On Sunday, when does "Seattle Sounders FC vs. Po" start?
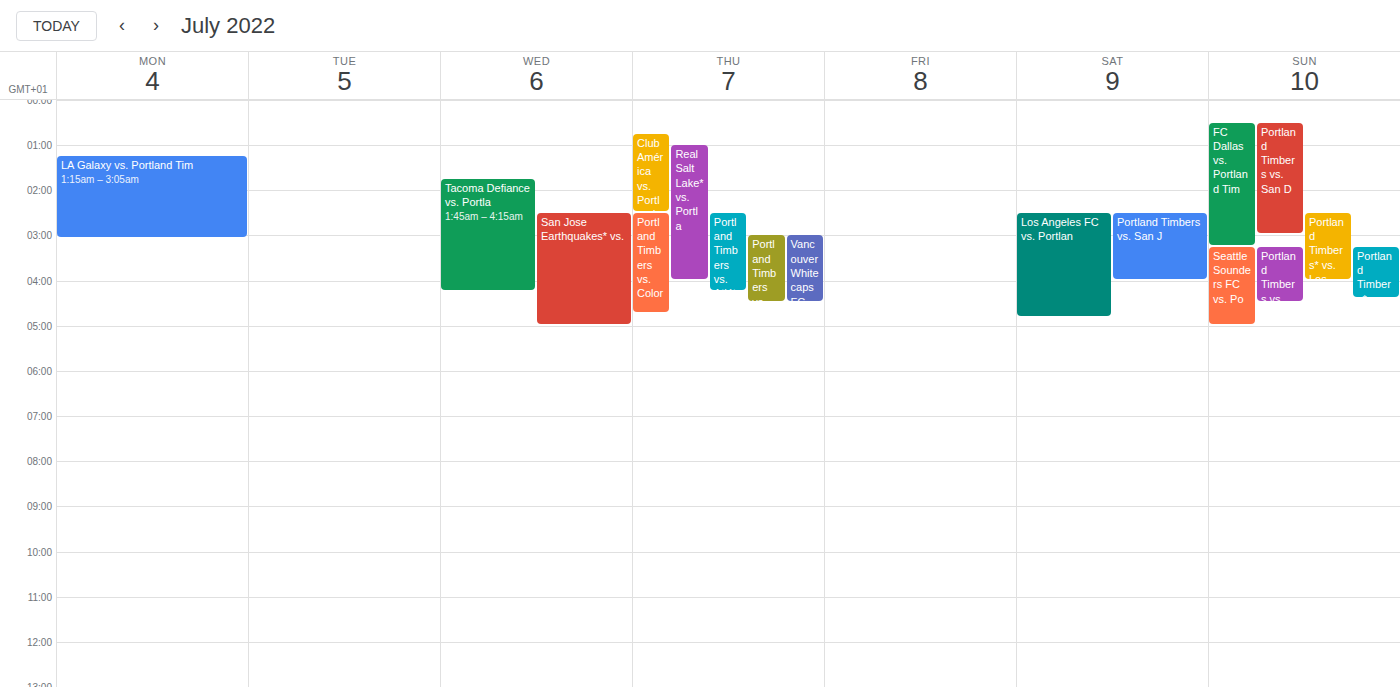
3:15 AM